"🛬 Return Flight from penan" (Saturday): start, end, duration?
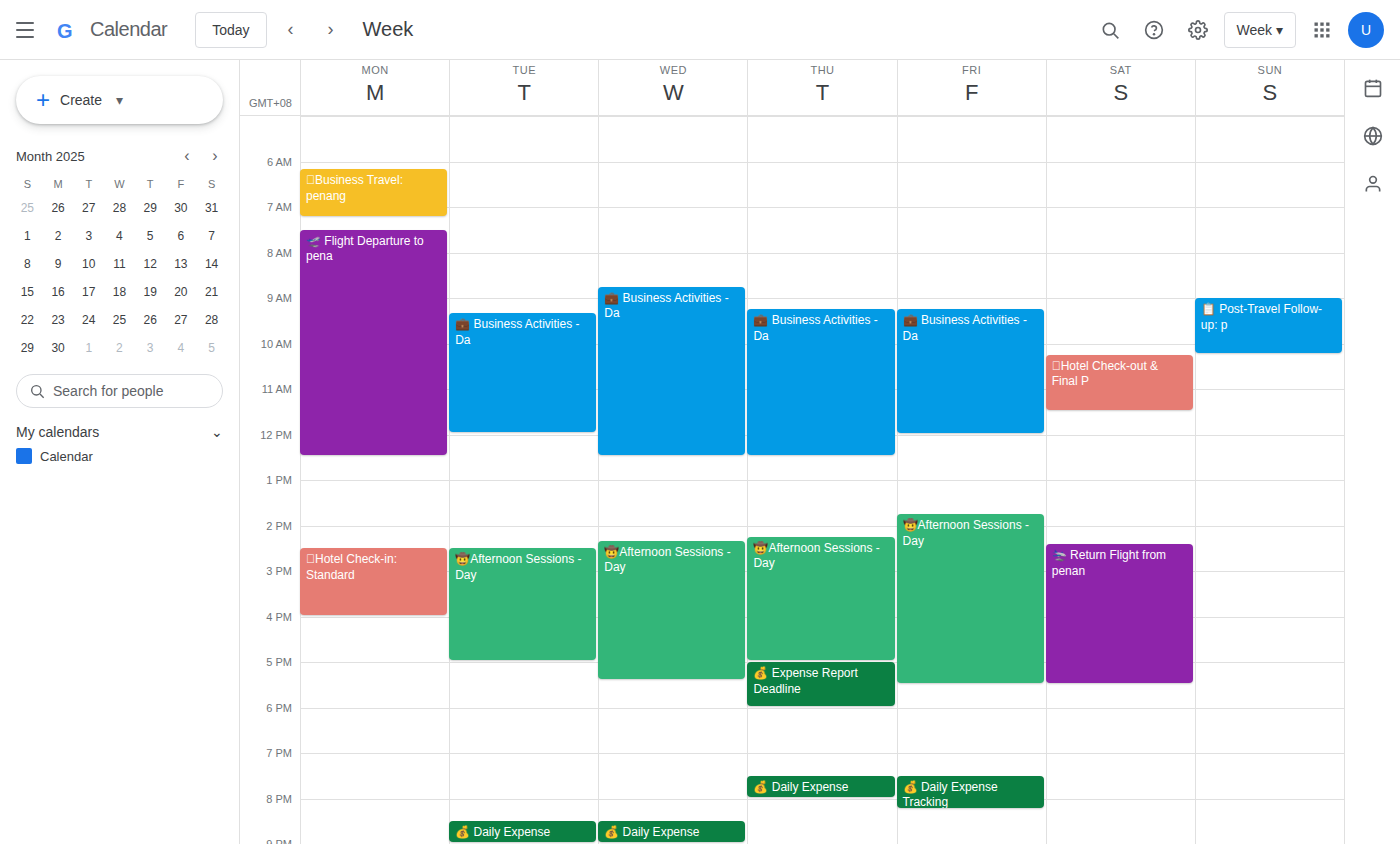
2:25 PM to 5:30 PM, 3 hours 5 minutes